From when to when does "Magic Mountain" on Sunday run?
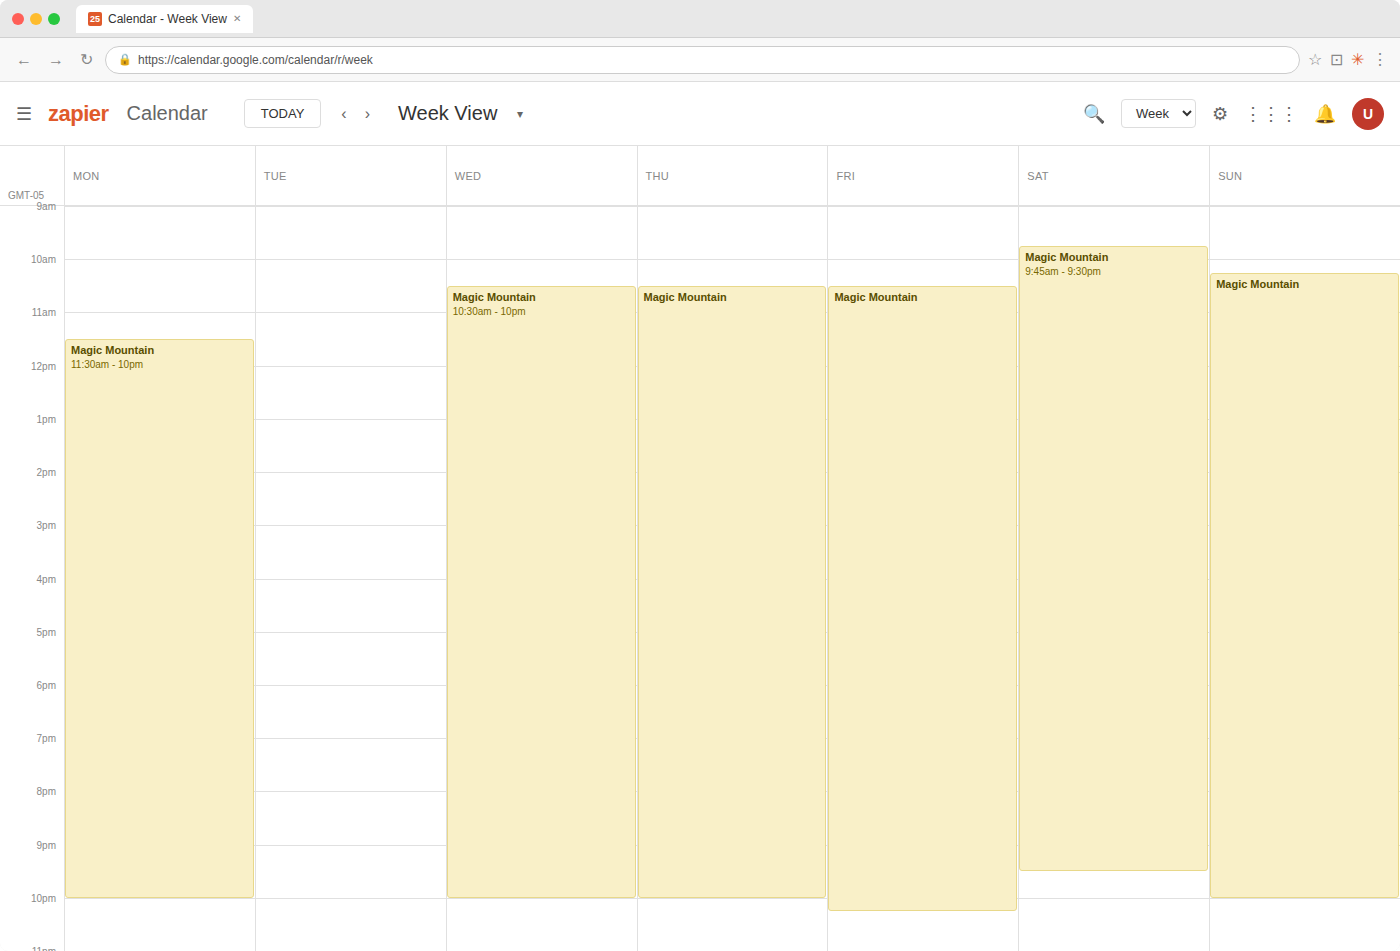
10:15 AM to 10:00 PM